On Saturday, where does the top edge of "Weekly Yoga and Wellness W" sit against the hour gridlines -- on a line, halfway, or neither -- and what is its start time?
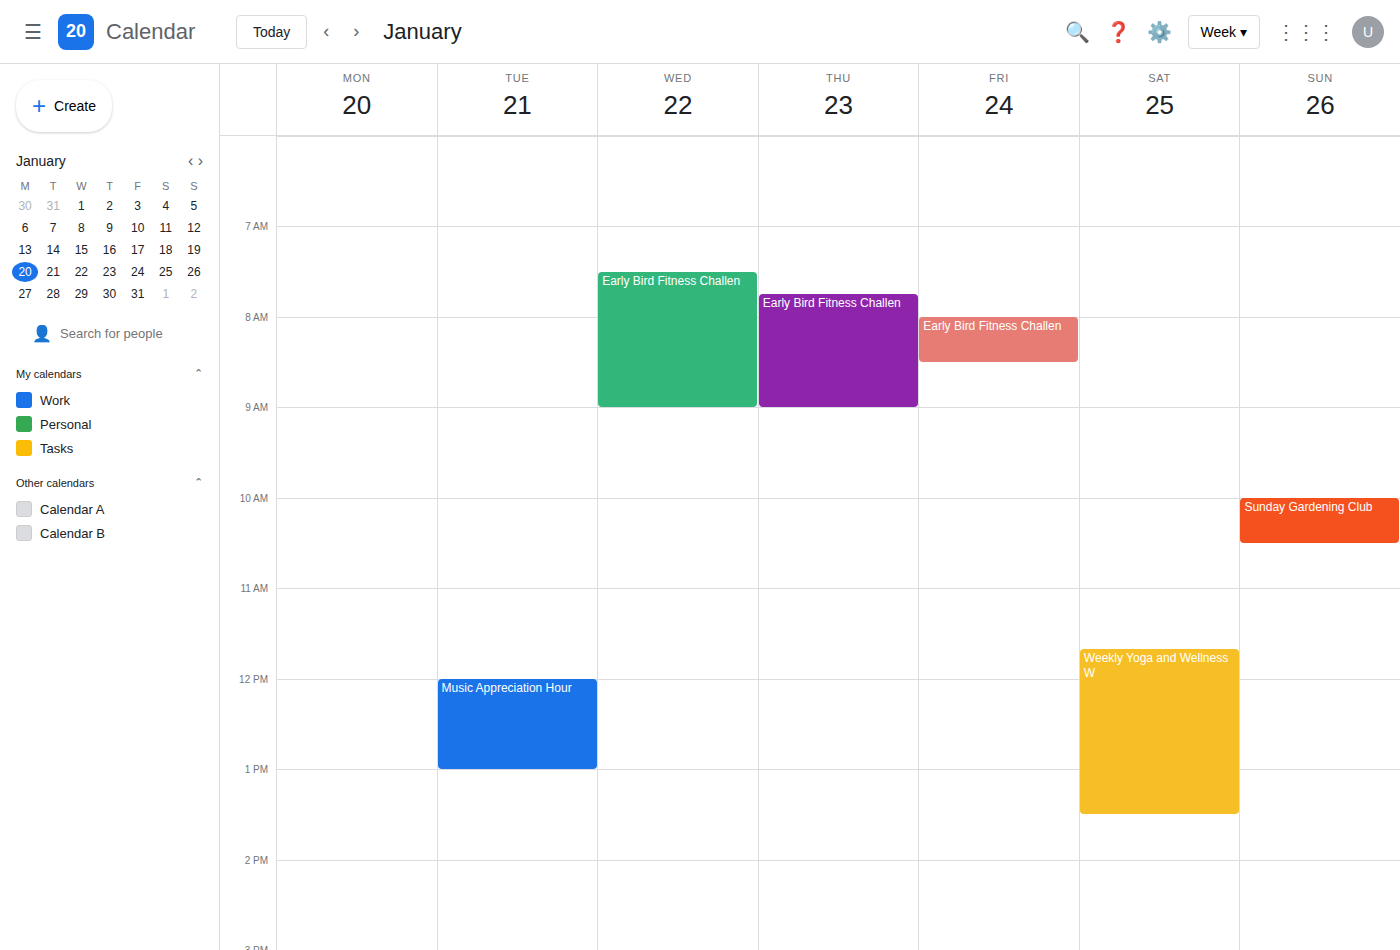
11:40 -- neither: 40 minutes below the 11:00 line and 20 minutes above the 12:00 line.